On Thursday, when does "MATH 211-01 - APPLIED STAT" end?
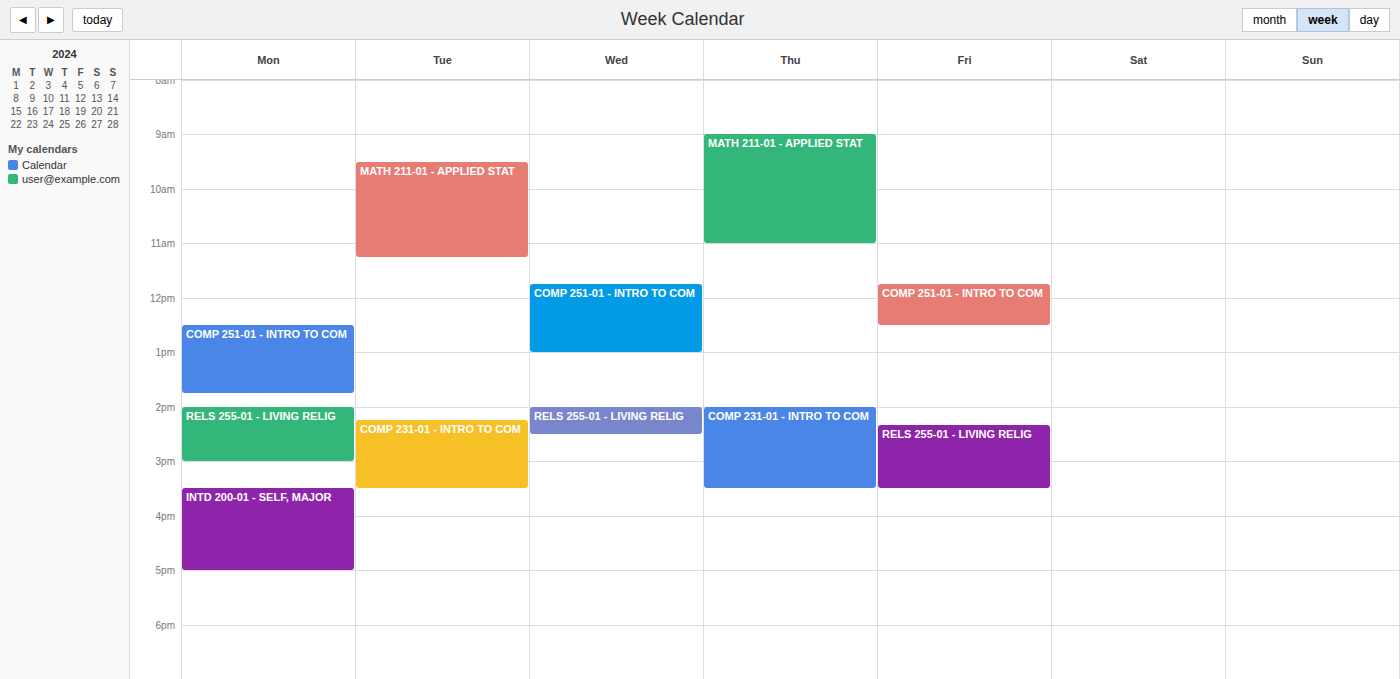
11:00 AM